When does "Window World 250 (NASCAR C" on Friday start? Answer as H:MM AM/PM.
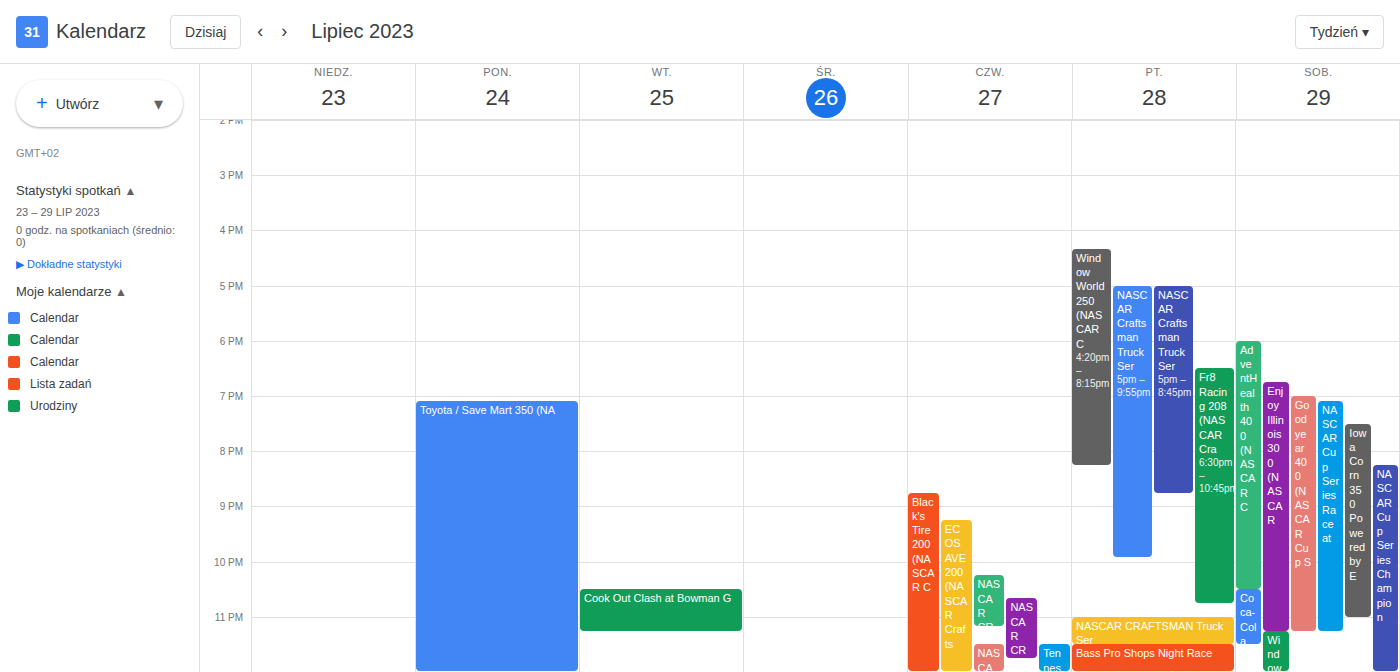
4:20 PM